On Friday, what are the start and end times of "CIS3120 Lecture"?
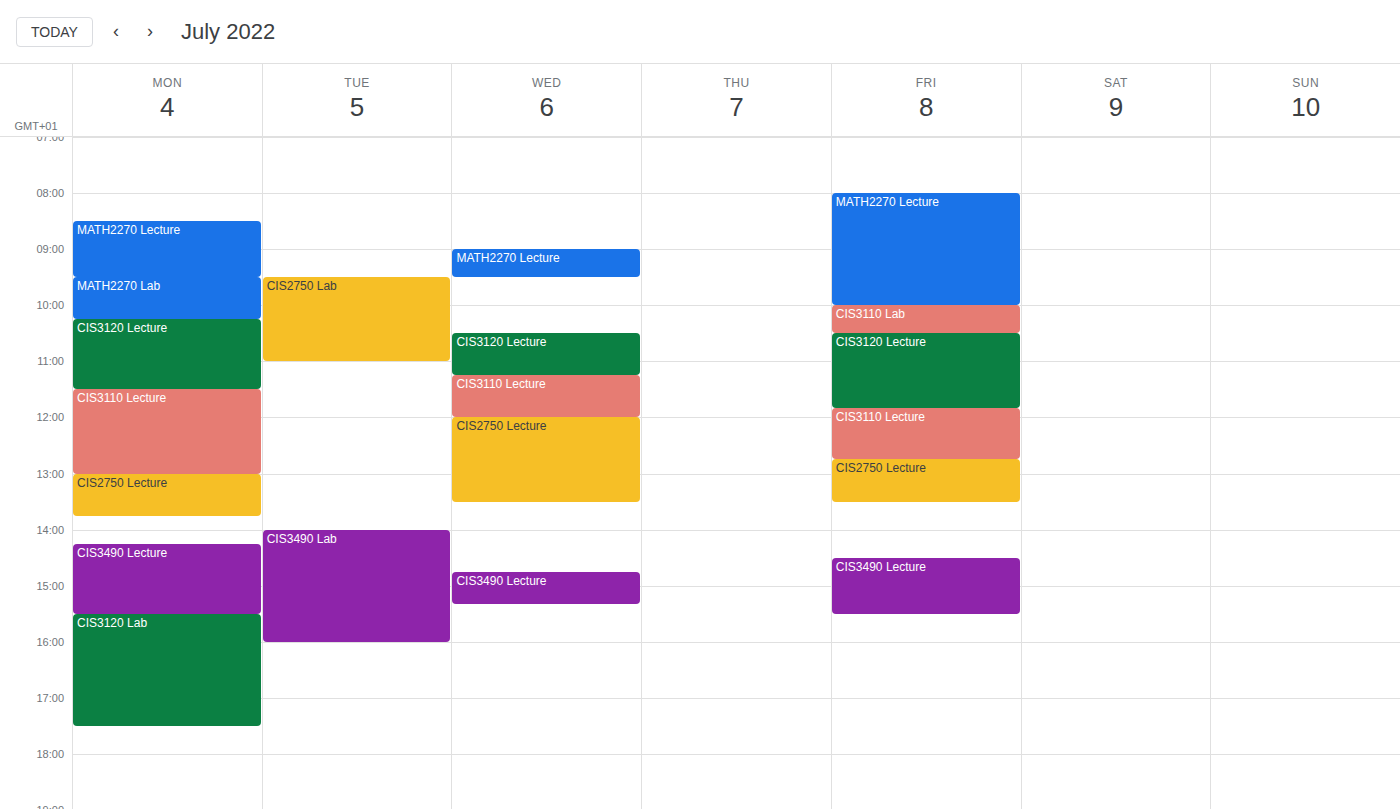
10:30 AM to 11:50 AM